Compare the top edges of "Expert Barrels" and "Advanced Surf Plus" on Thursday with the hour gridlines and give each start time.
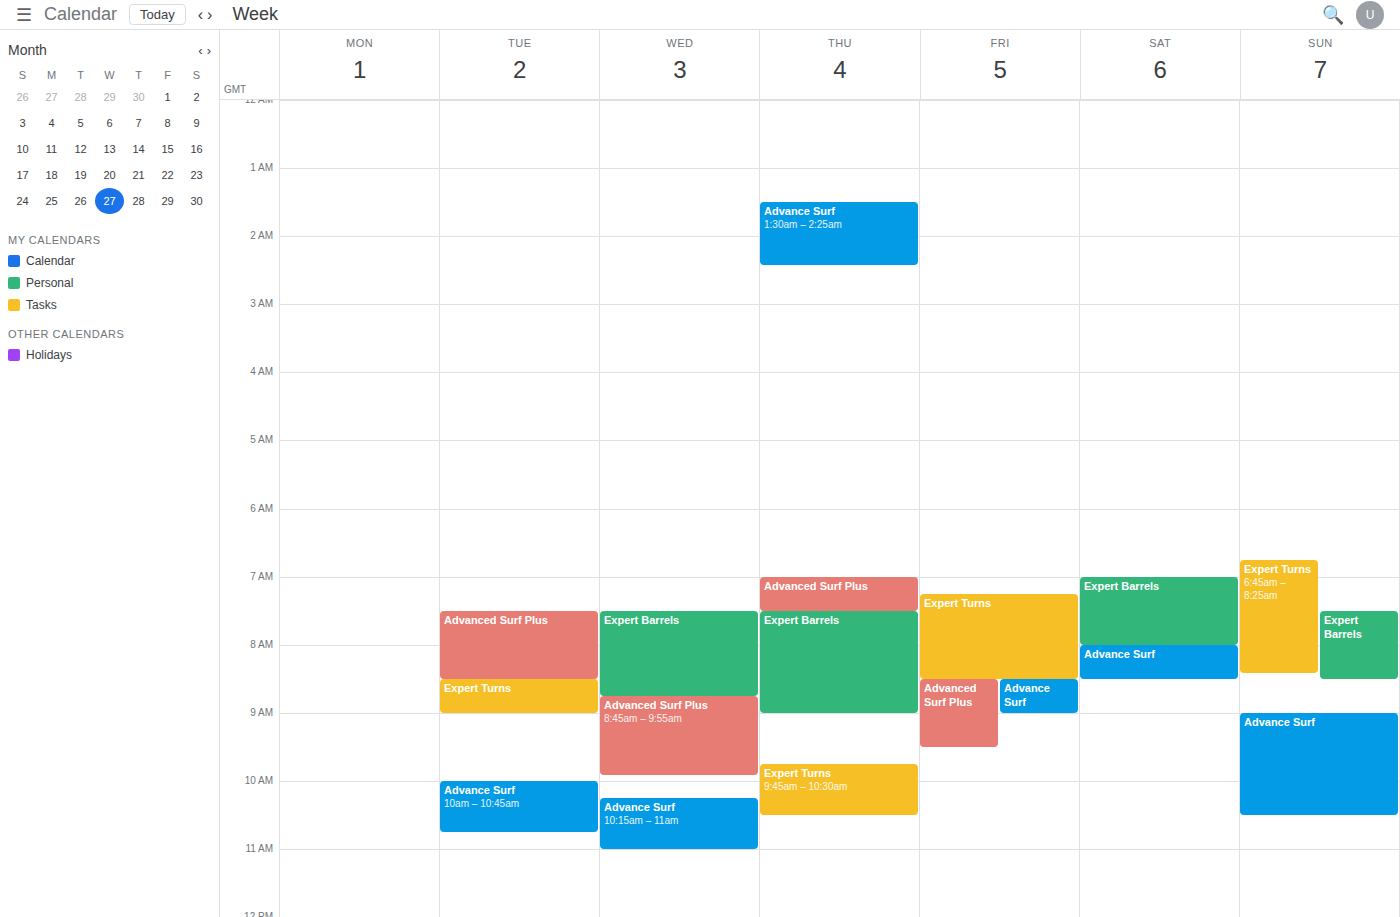
"Expert Barrels": 7:30 AM, halfway between the 7 AM and 8 AM lines. "Advanced Surf Plus": 7:00 AM, exactly on the 7 AM line.